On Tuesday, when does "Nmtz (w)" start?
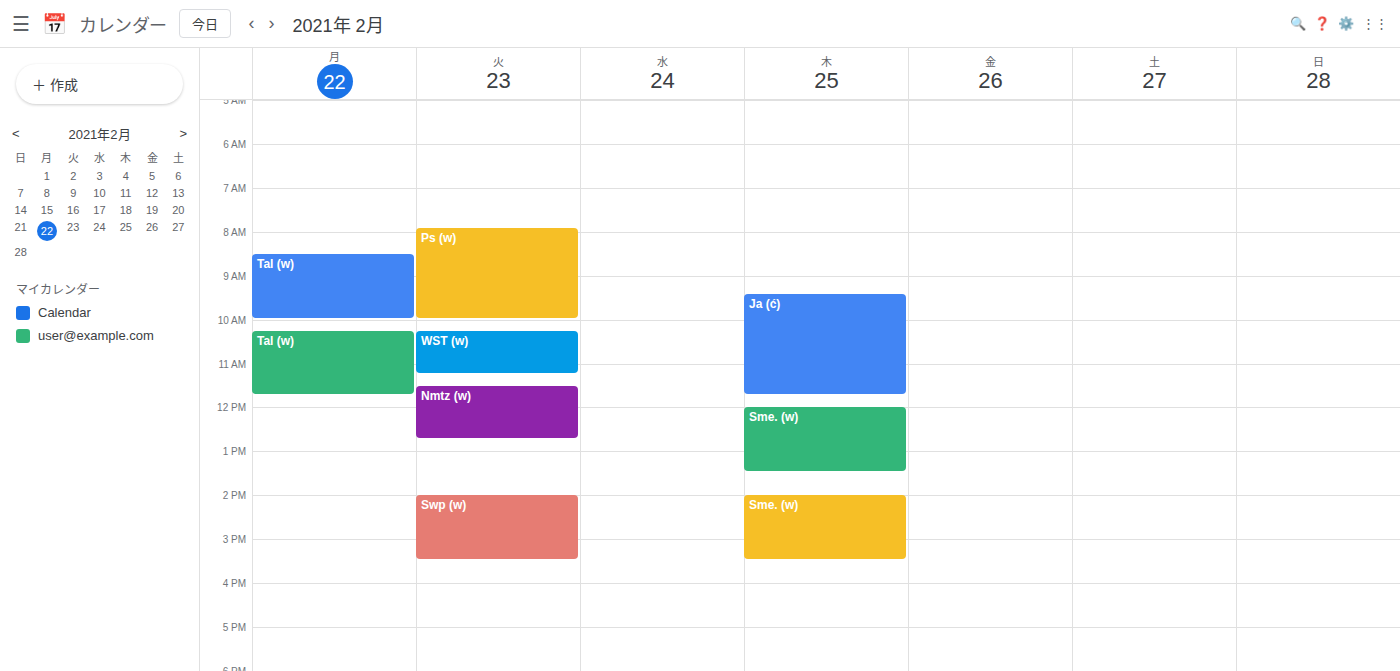
11:30 AM